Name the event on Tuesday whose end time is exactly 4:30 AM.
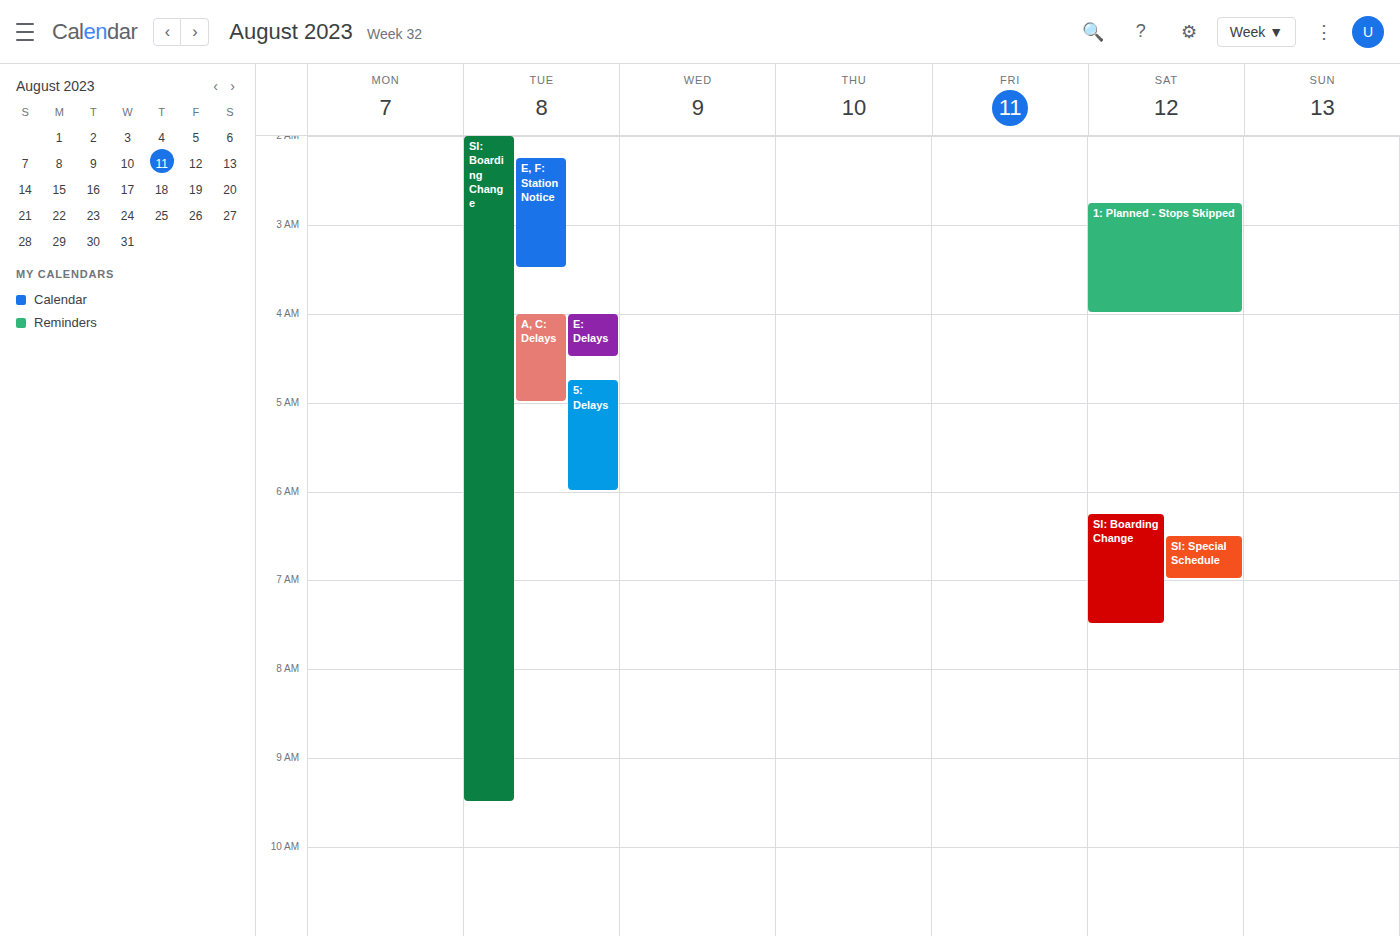
"E: Delays"